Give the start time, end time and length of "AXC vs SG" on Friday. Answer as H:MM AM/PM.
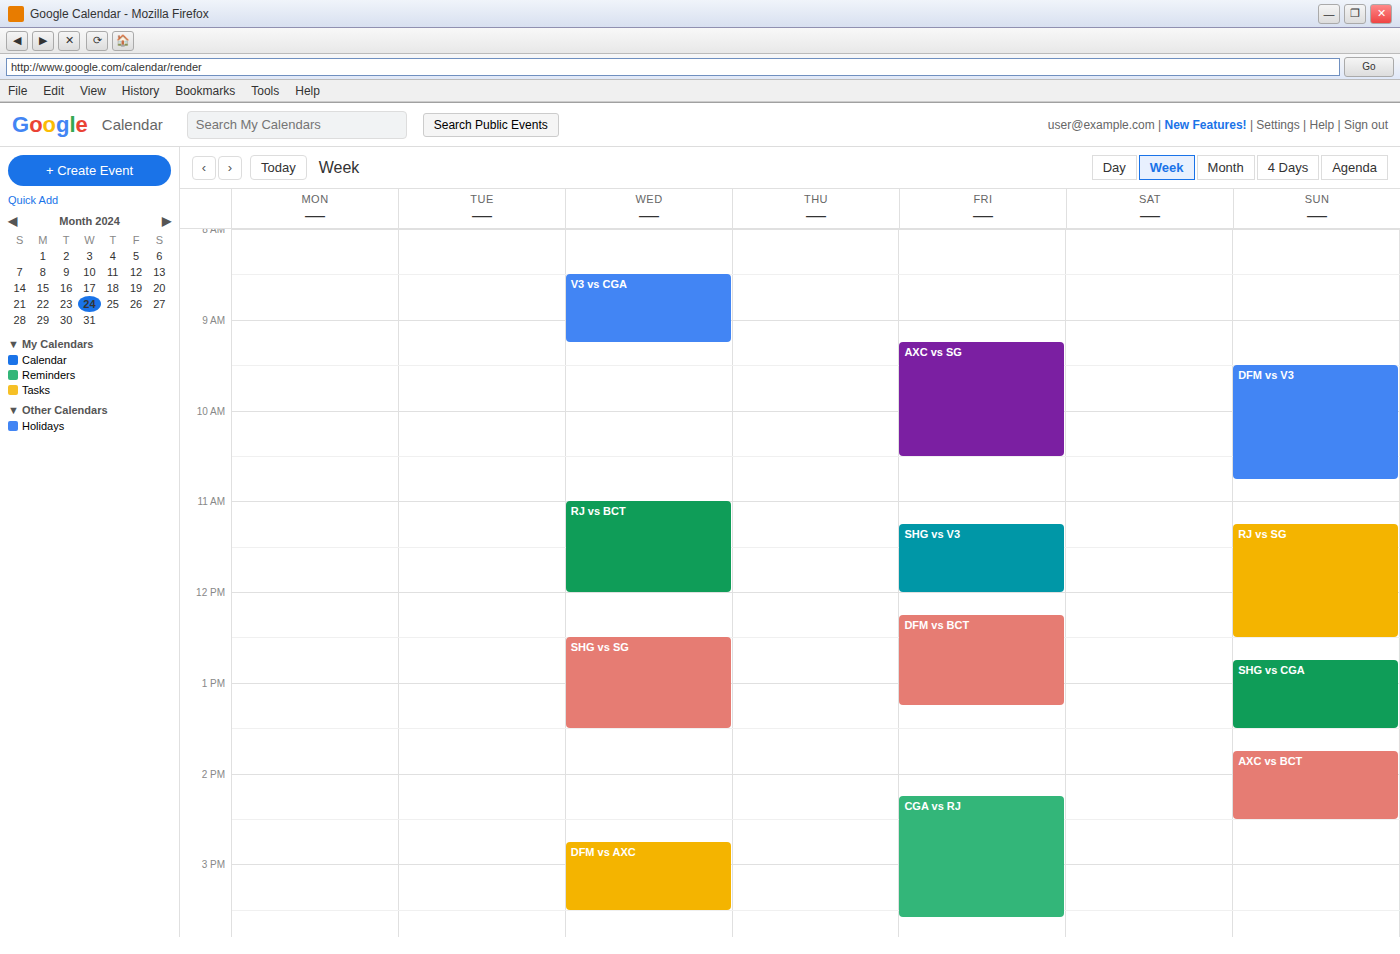
9:15 AM to 10:30 AM, 1 hour 15 minutes